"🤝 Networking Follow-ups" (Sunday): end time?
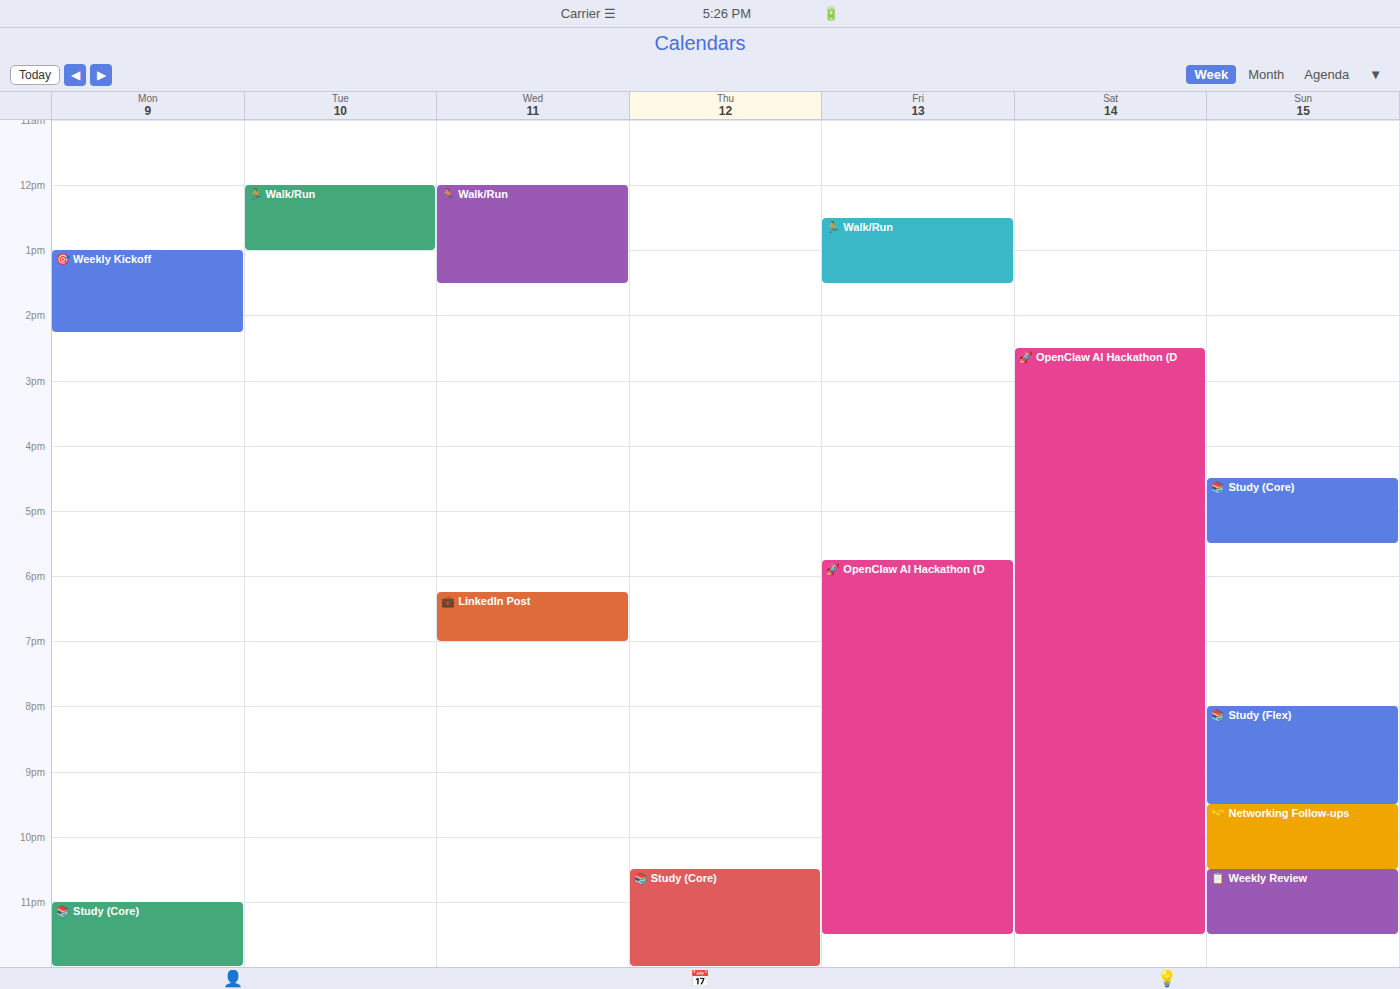
10:30 PM